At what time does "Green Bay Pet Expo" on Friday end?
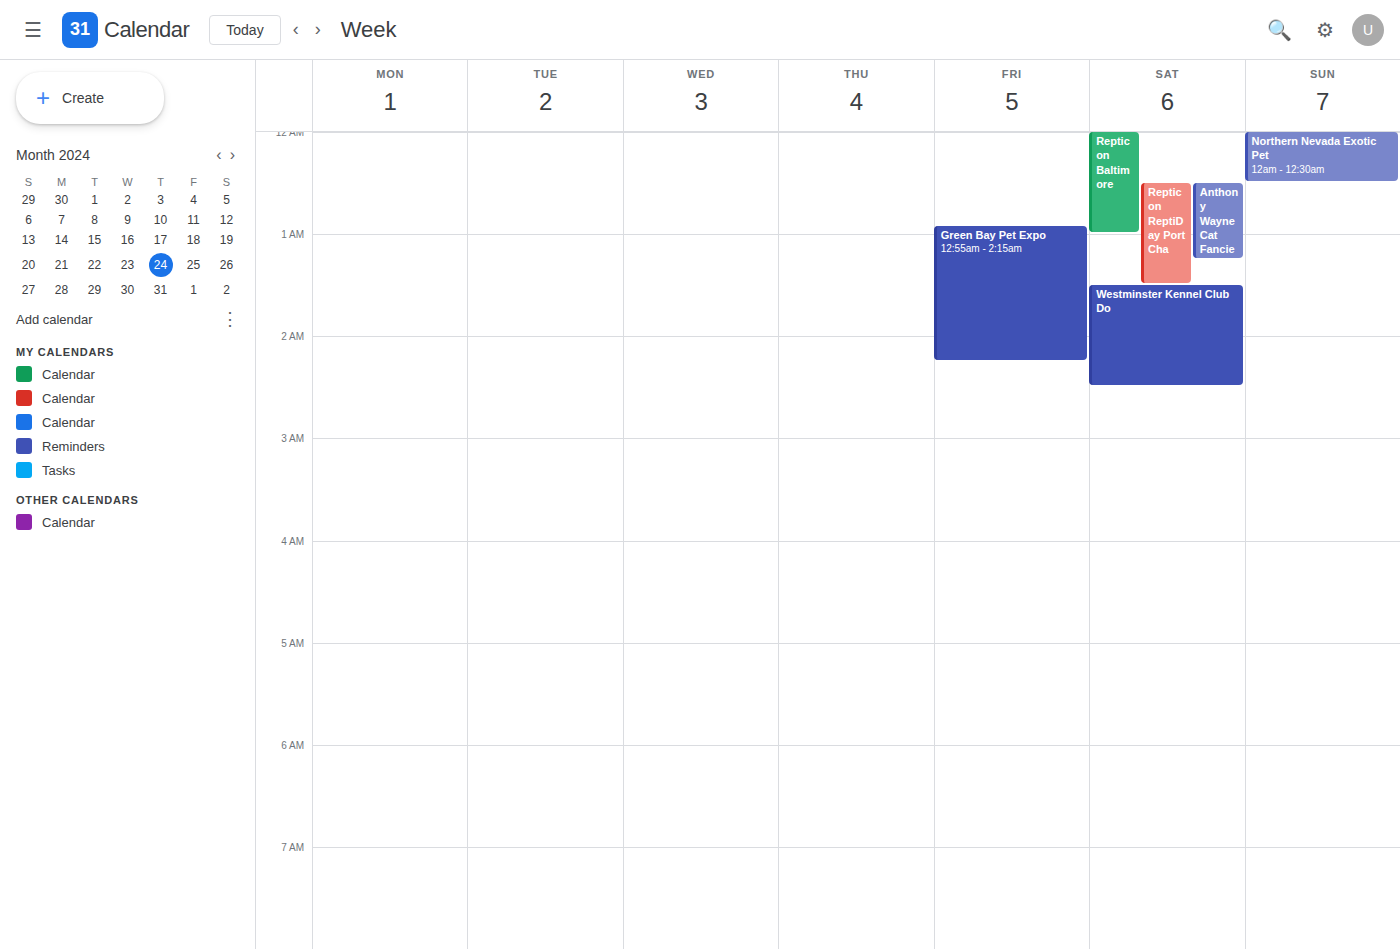
02:15